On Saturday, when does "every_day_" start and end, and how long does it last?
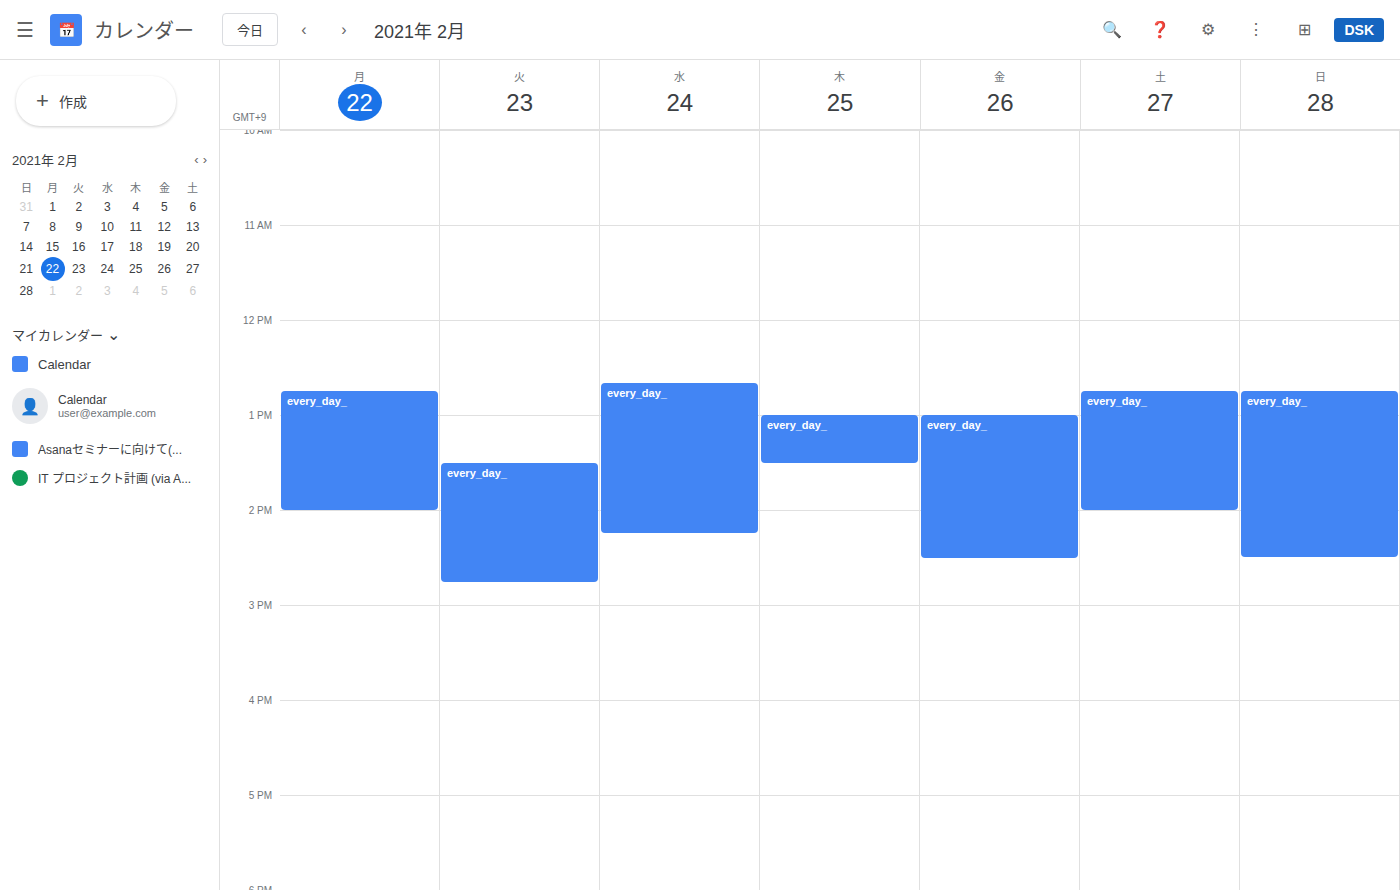
12:45 PM to 2:00 PM, 1 hour 15 minutes